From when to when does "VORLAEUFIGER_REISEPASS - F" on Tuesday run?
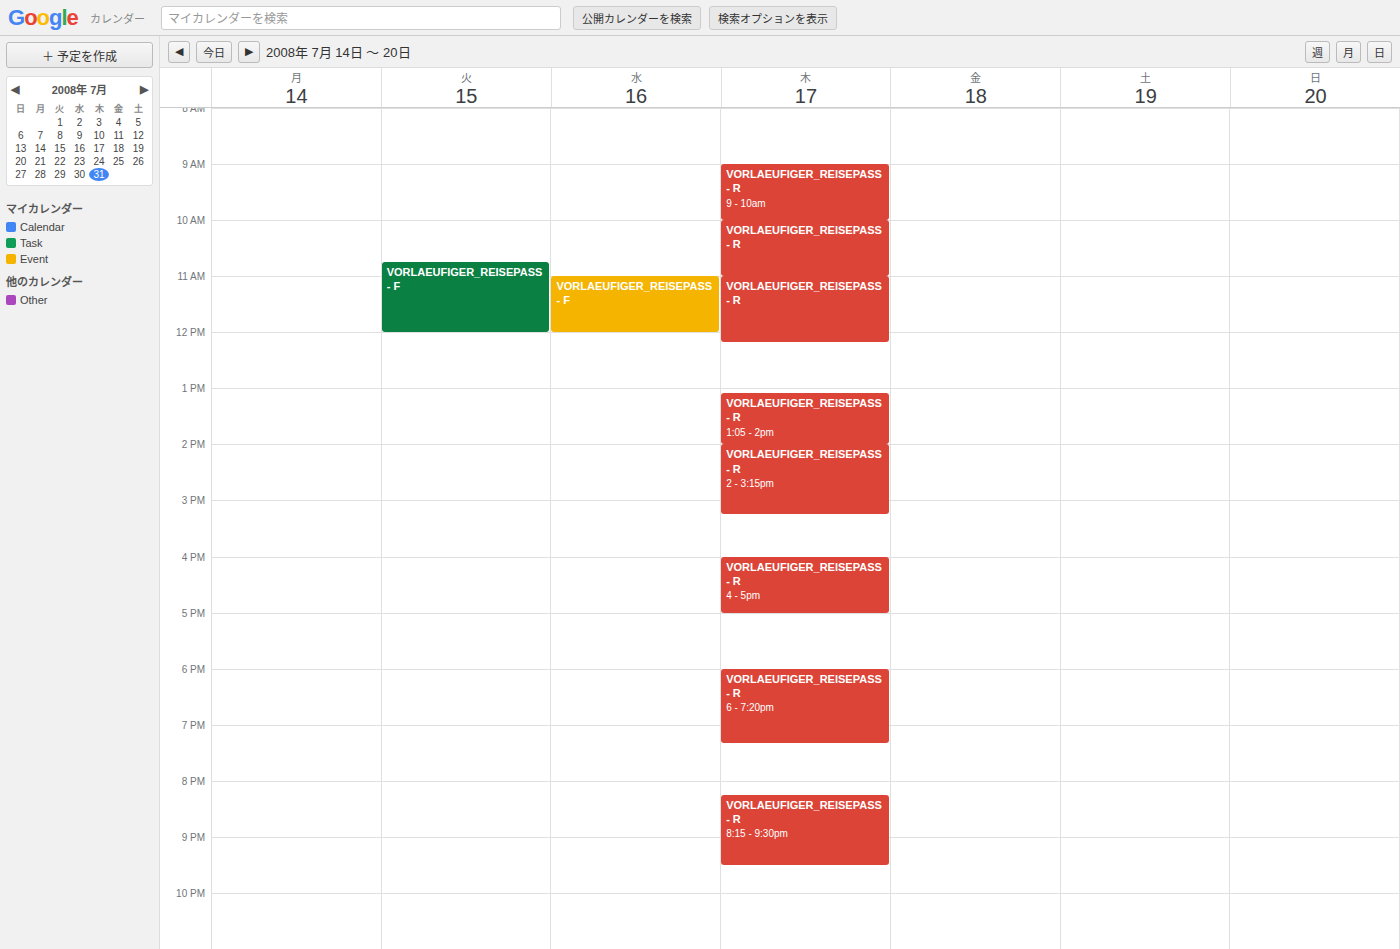
10:45 AM to 12:00 PM